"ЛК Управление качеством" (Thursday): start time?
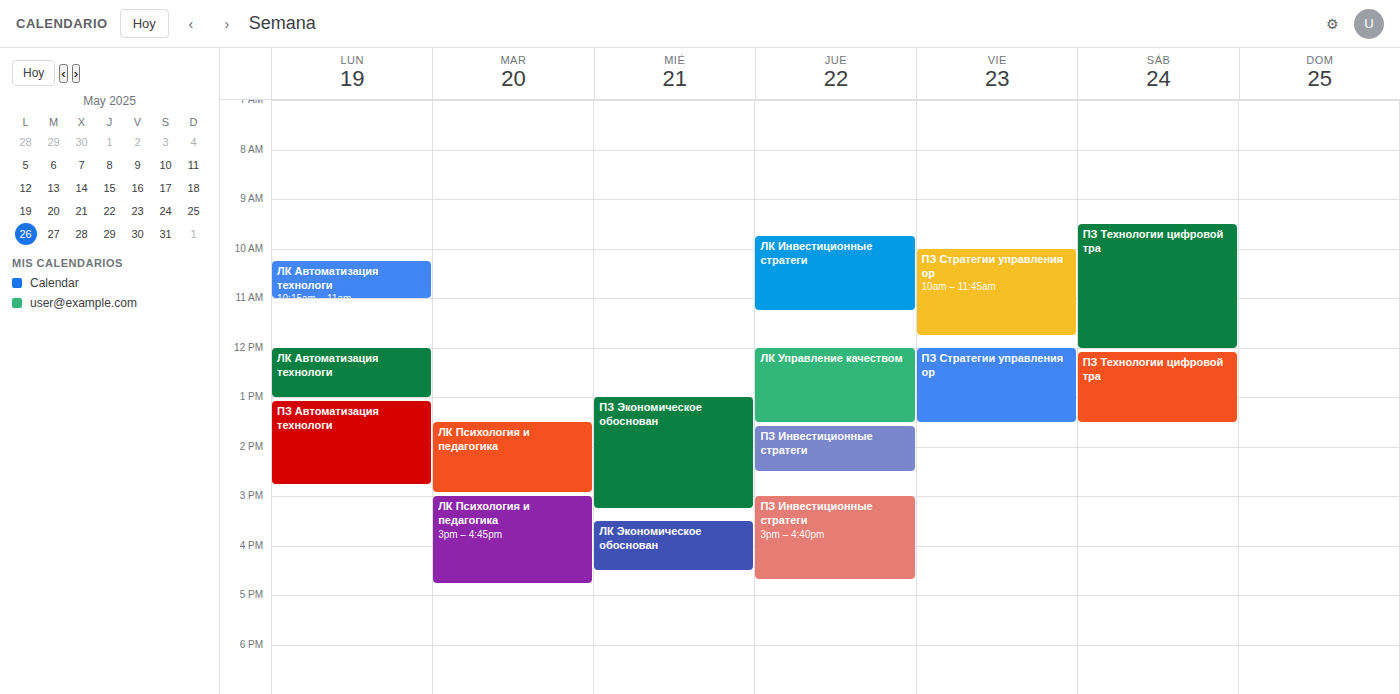
12:00 PM